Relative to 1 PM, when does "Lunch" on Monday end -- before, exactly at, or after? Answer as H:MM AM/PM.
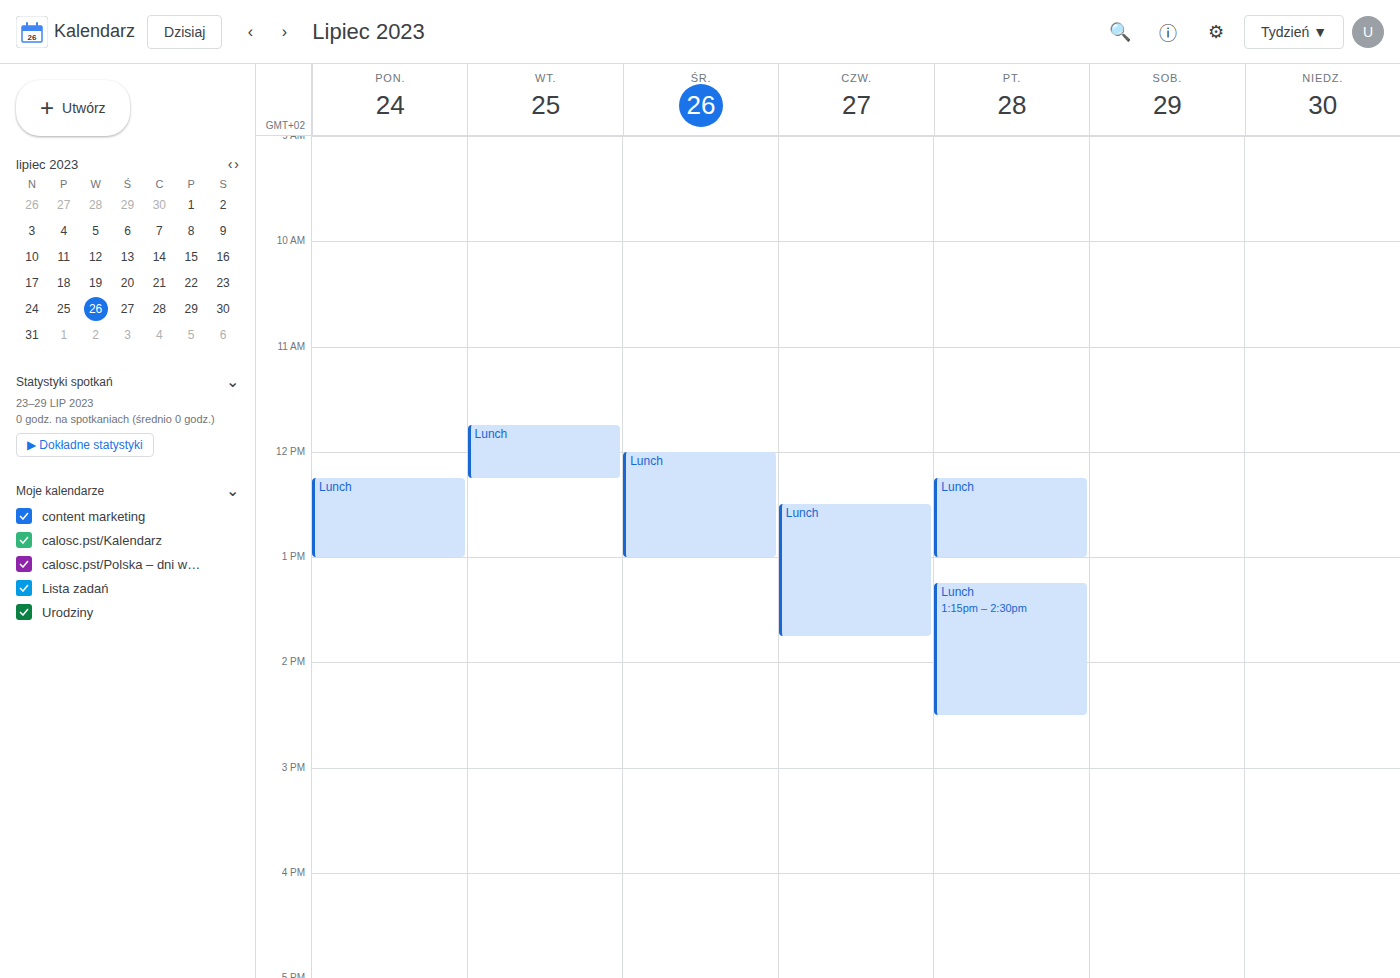
1:00 PM -- exactly at 1 PM, on the 1 PM line.